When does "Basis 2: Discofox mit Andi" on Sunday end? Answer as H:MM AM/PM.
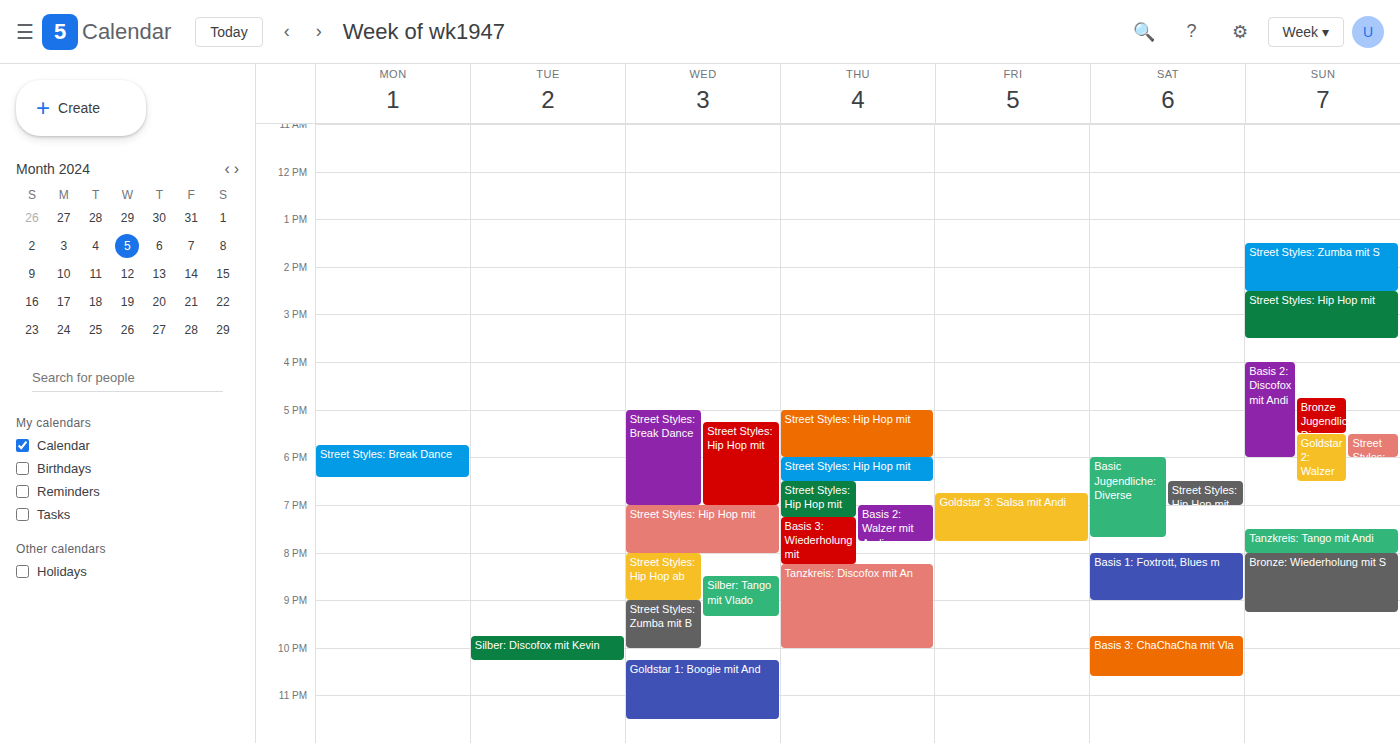
6:00 PM